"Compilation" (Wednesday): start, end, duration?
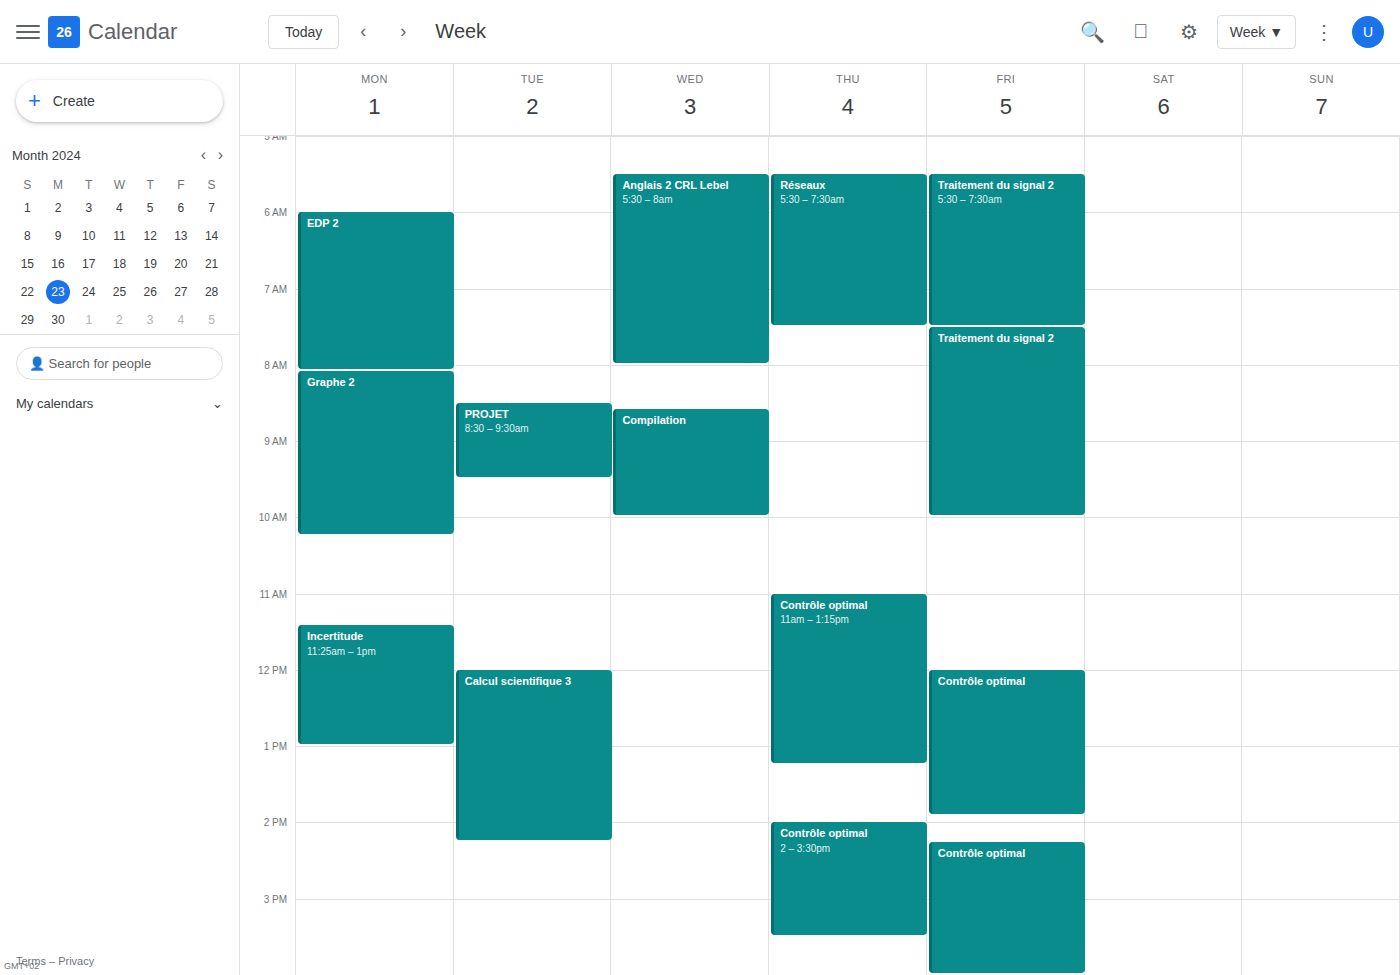
8:35 AM to 10:00 AM, 1 hour 25 minutes